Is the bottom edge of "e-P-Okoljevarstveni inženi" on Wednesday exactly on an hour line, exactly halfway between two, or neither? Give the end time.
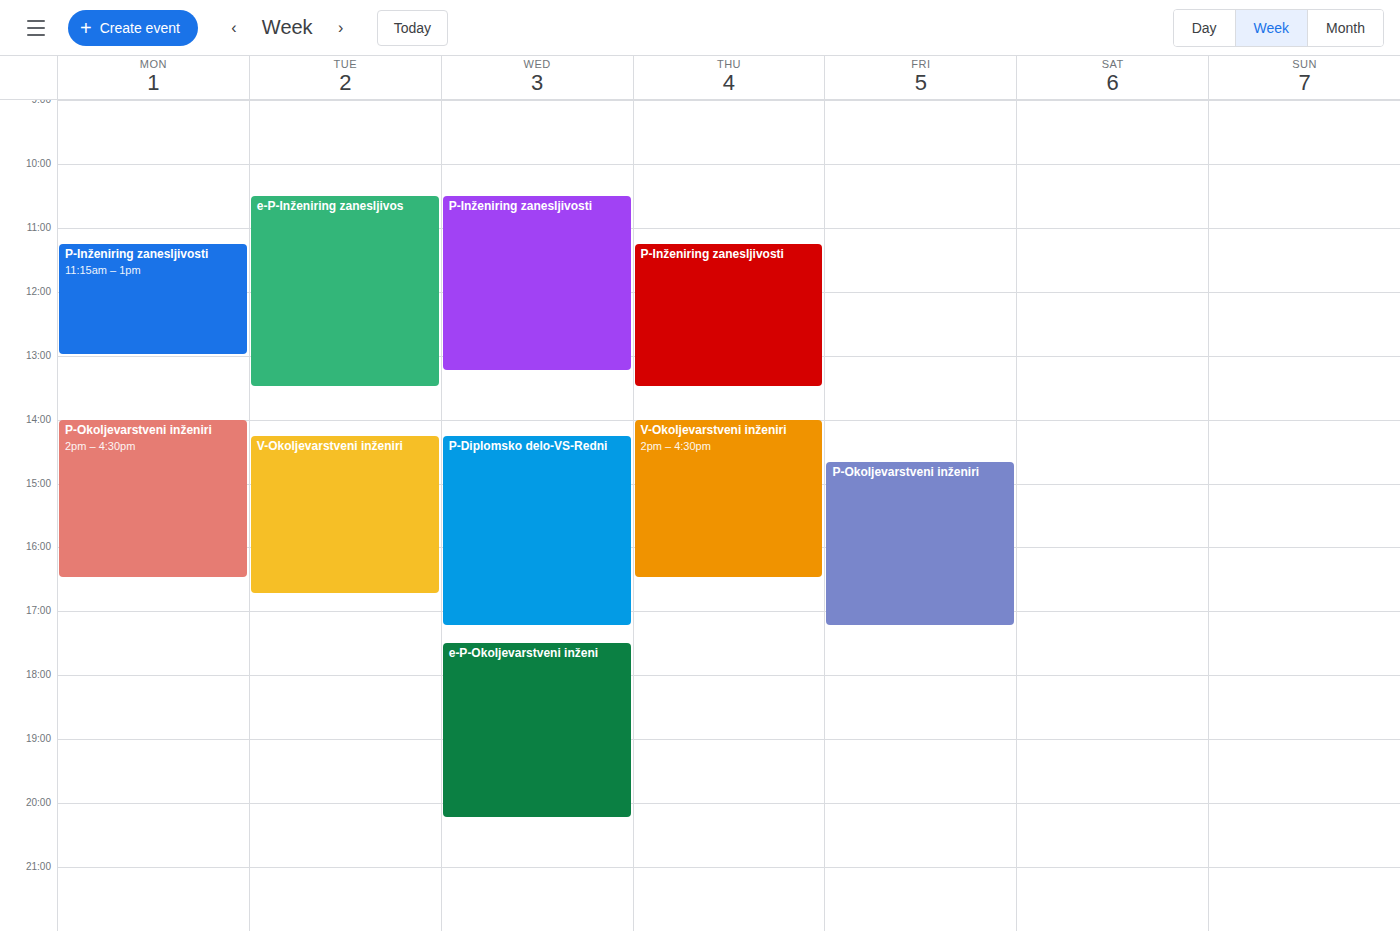
8:15 PM -- neither: a quarter of the way from the 8 PM line to the 9 PM line.